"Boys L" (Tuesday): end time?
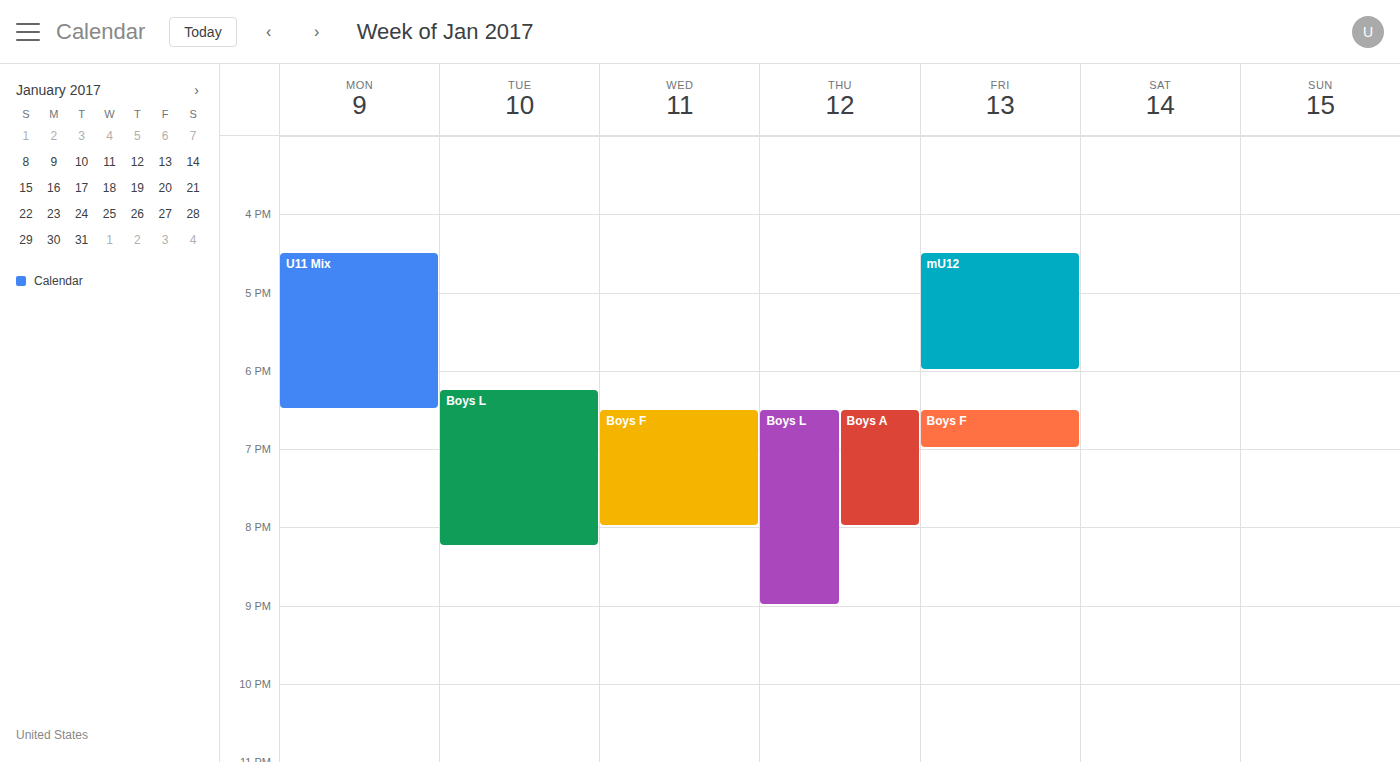
8:15 PM